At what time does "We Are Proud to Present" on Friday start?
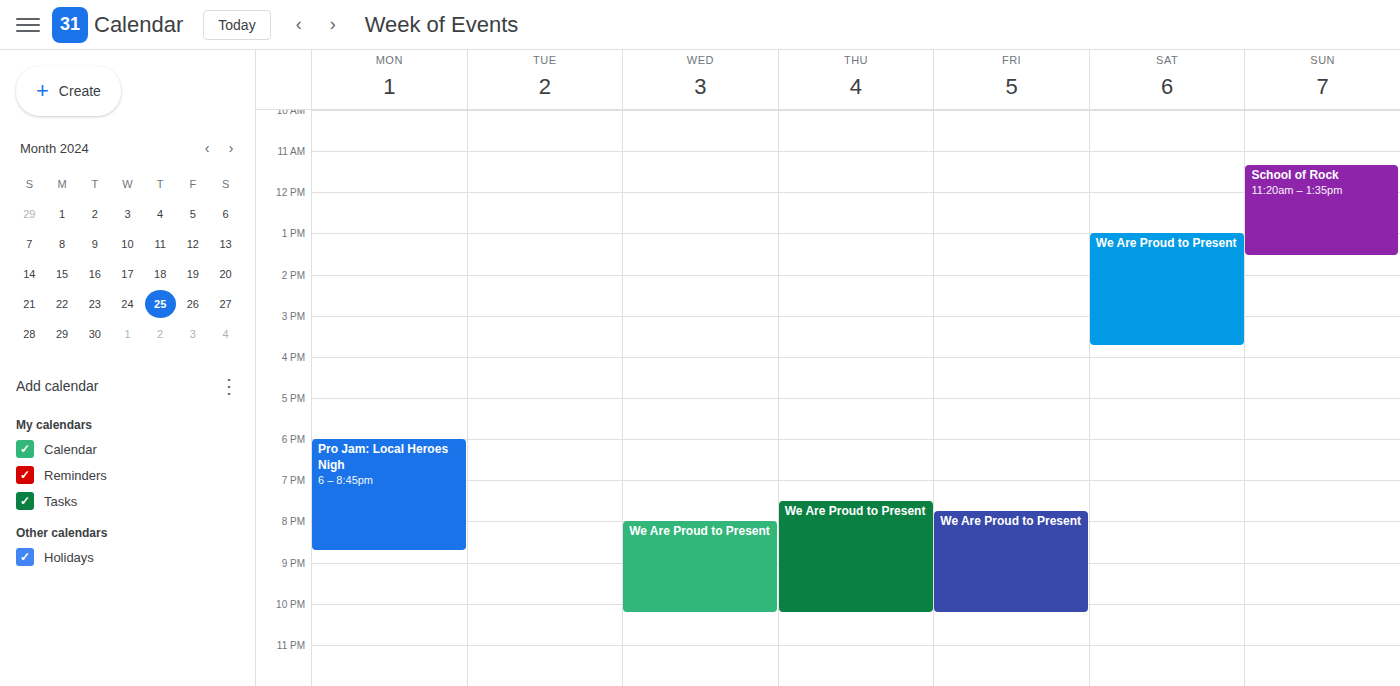
7:45 PM